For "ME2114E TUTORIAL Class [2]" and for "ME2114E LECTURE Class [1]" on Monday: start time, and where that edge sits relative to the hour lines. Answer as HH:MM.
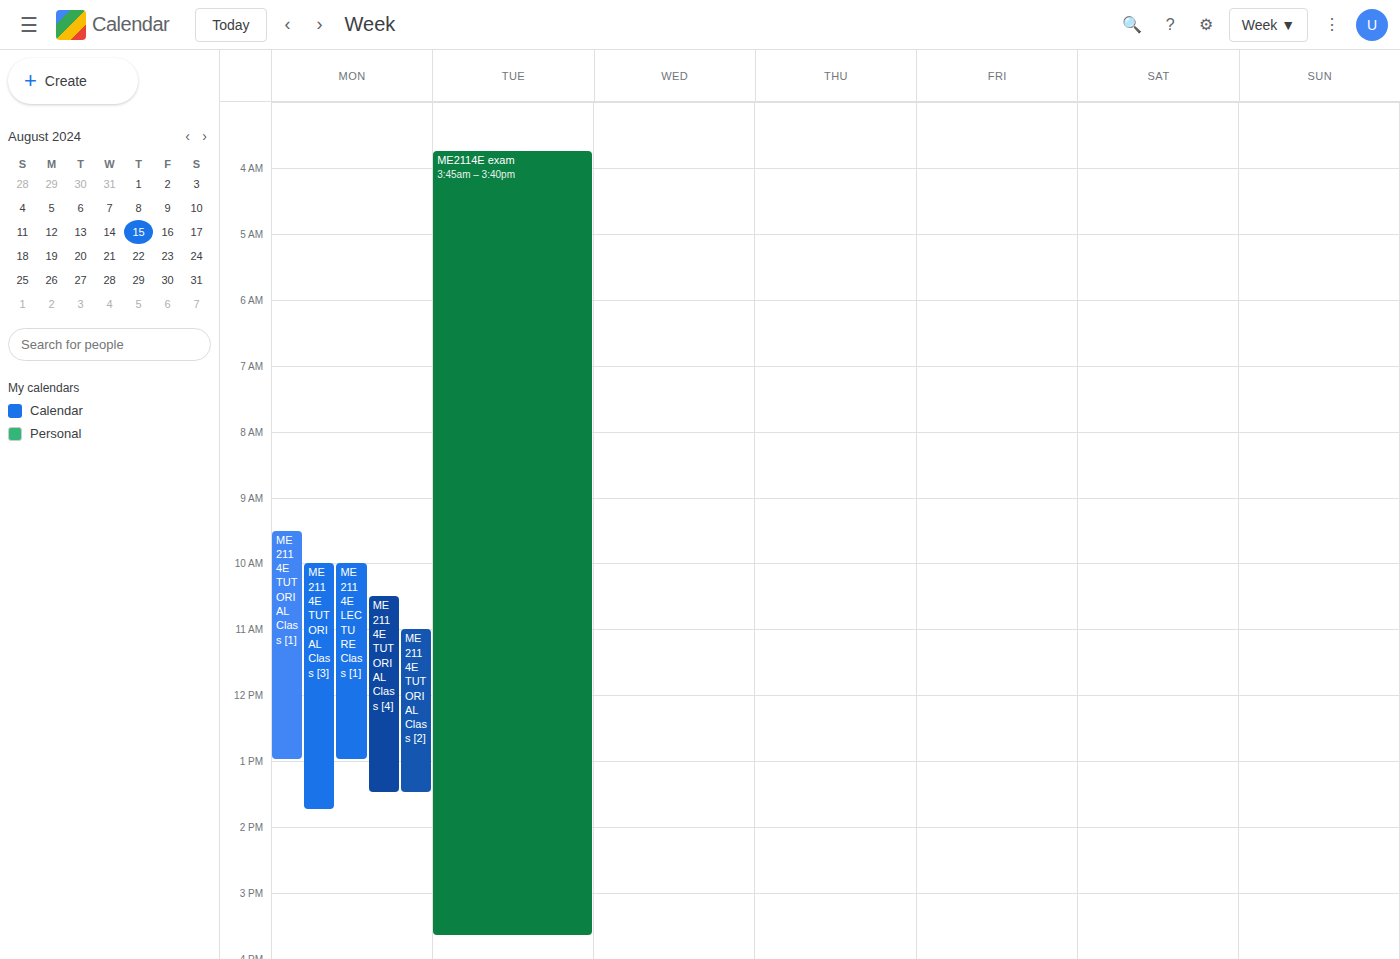
"ME2114E TUTORIAL Class [2]": 11:00, exactly on the 11:00 line. "ME2114E LECTURE Class [1]": 10:00, exactly on the 10:00 line.